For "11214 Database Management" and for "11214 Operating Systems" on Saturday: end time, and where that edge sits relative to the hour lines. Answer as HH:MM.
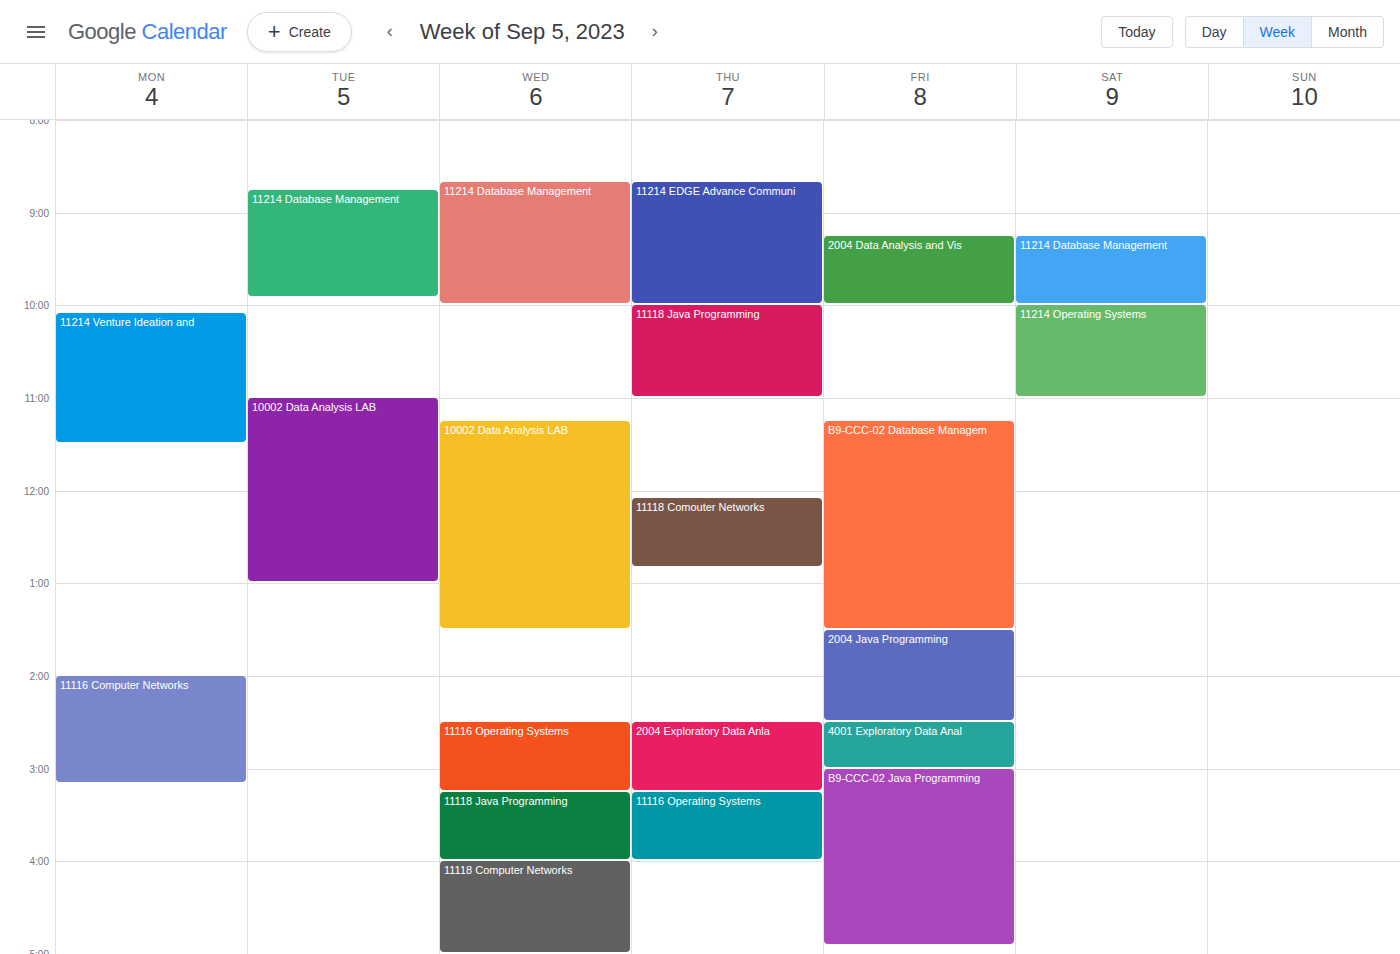
"11214 Database Management": 10:00, exactly on the 10:00 line. "11214 Operating Systems": 11:00, exactly on the 11:00 line.